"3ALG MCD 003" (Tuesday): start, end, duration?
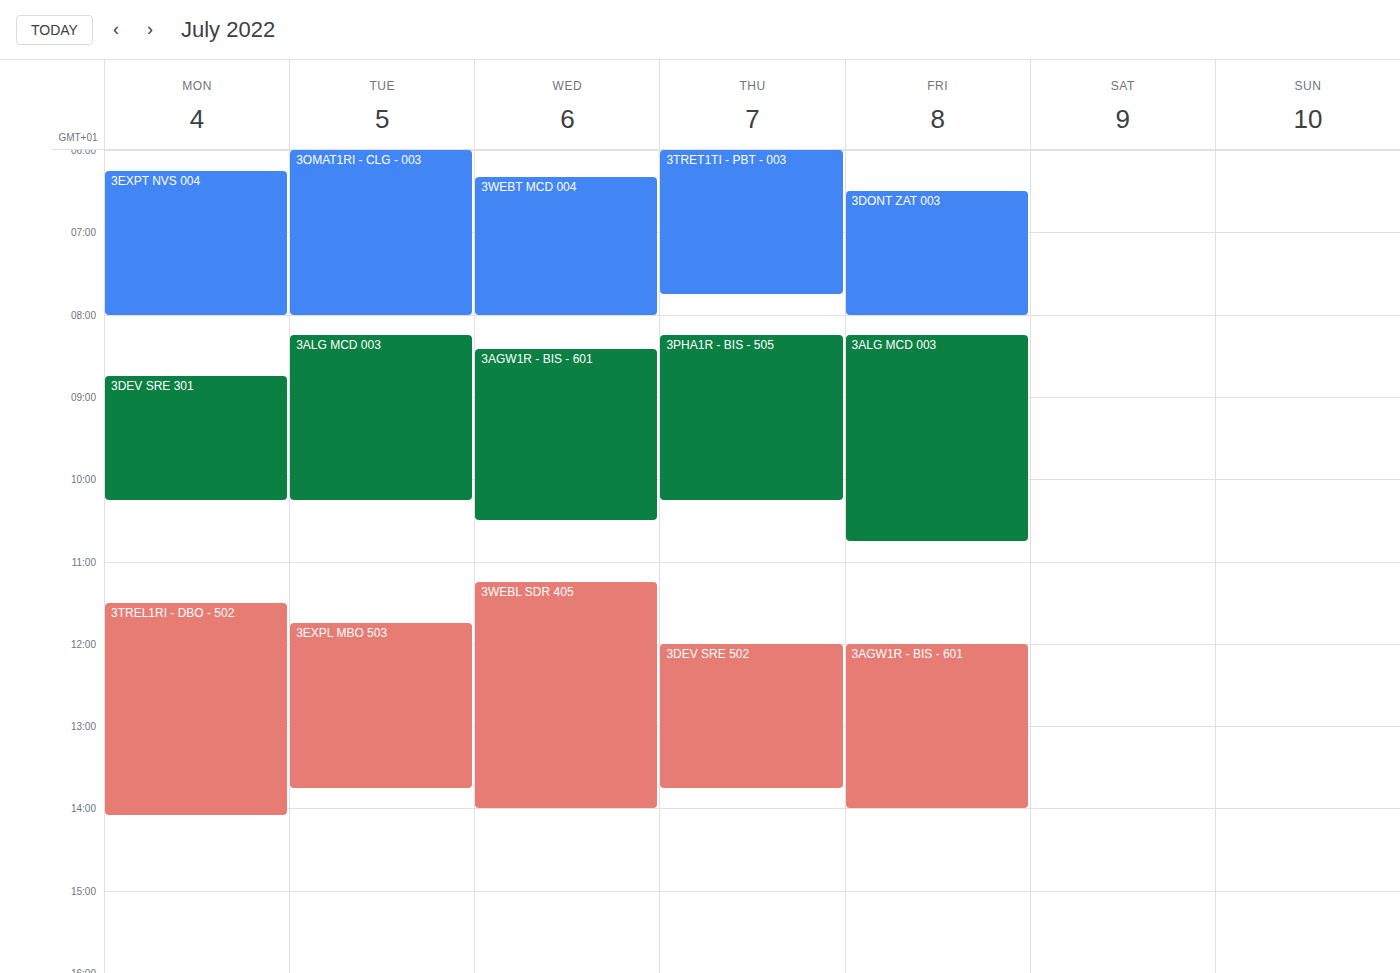
8:15 AM to 10:15 AM, 2 hours